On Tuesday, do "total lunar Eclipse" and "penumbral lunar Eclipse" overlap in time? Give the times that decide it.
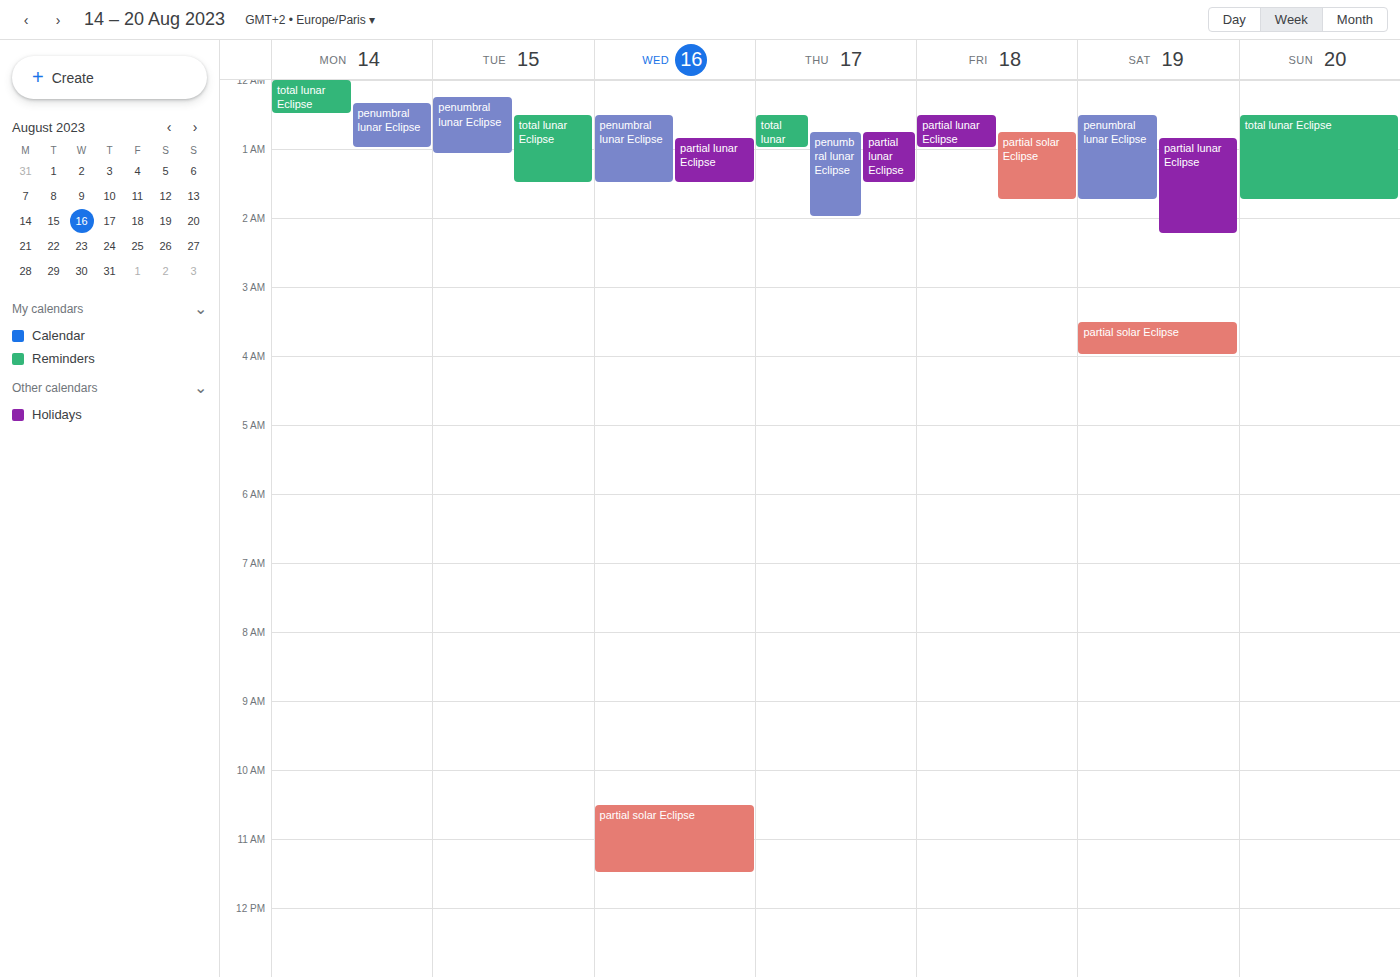
"total lunar Eclipse" starts at 12:30 AM, before "penumbral lunar Eclipse" ends at 1:05 AM -- they overlap.